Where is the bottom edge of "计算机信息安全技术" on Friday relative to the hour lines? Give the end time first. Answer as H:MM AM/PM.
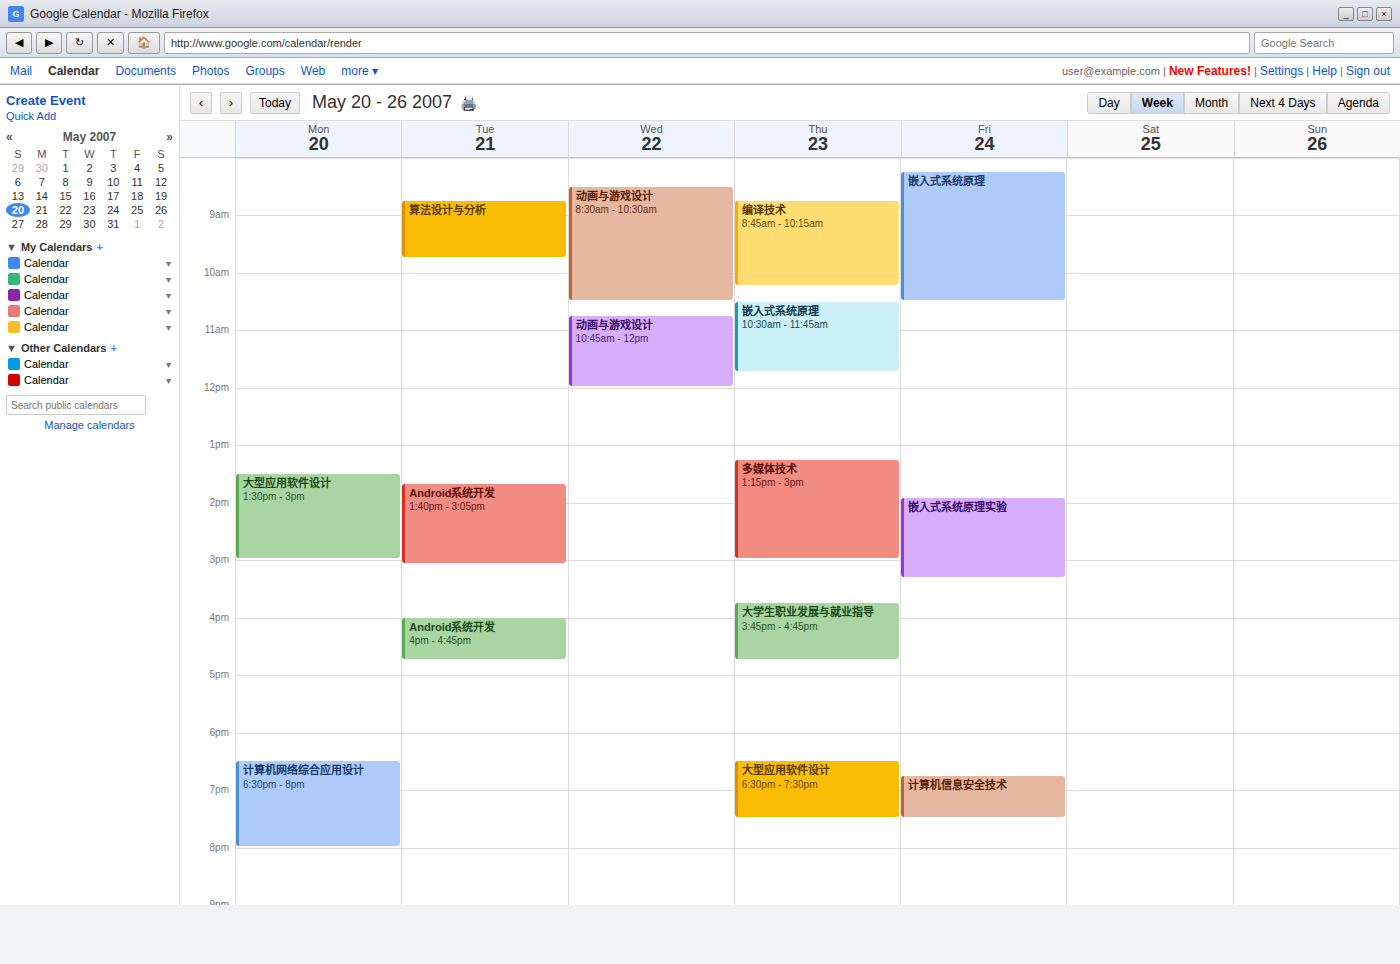
7:30 PM -- halfway between the 7 PM and 8 PM lines.